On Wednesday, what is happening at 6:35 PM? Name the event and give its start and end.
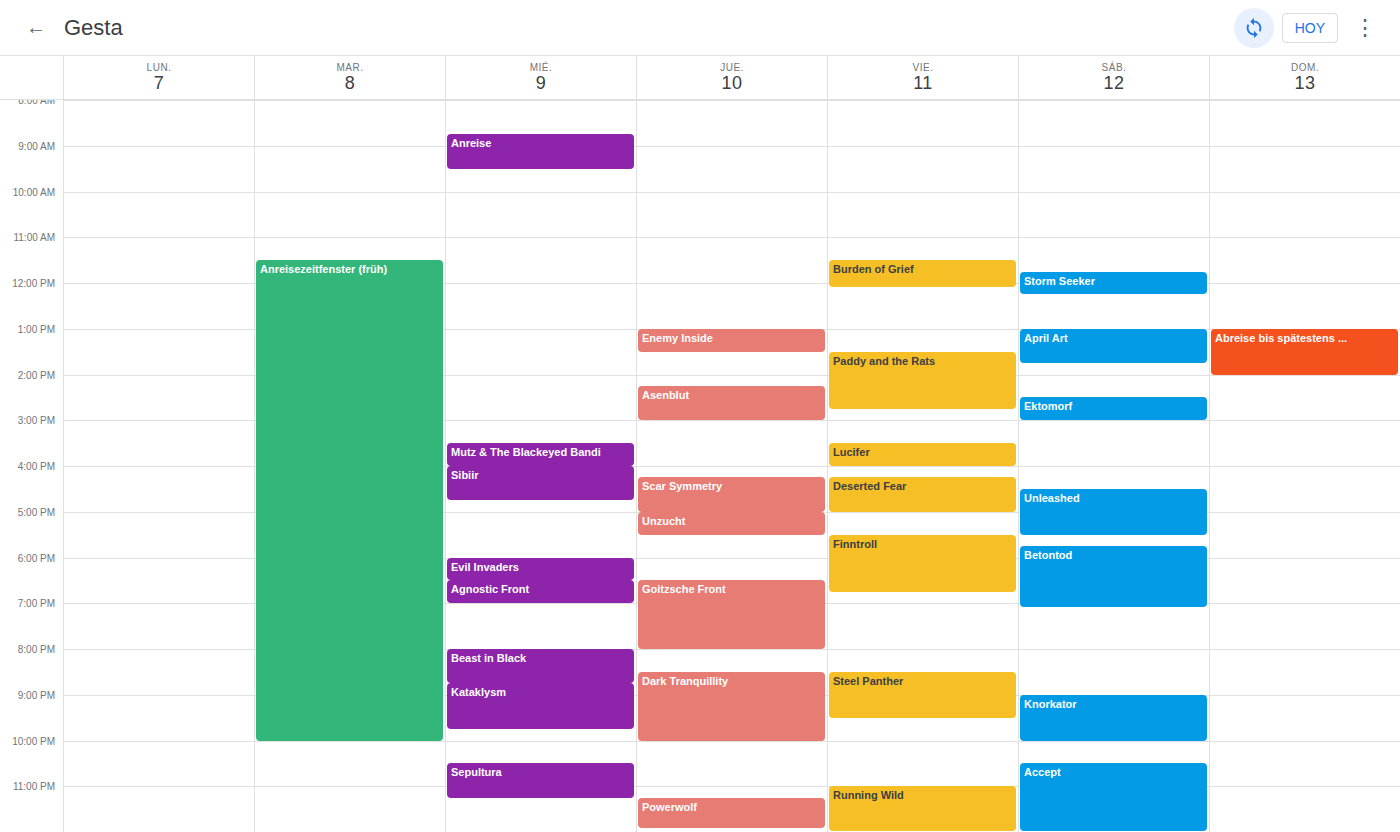
"Agnostic Front", 6:30 PM to 7:00 PM